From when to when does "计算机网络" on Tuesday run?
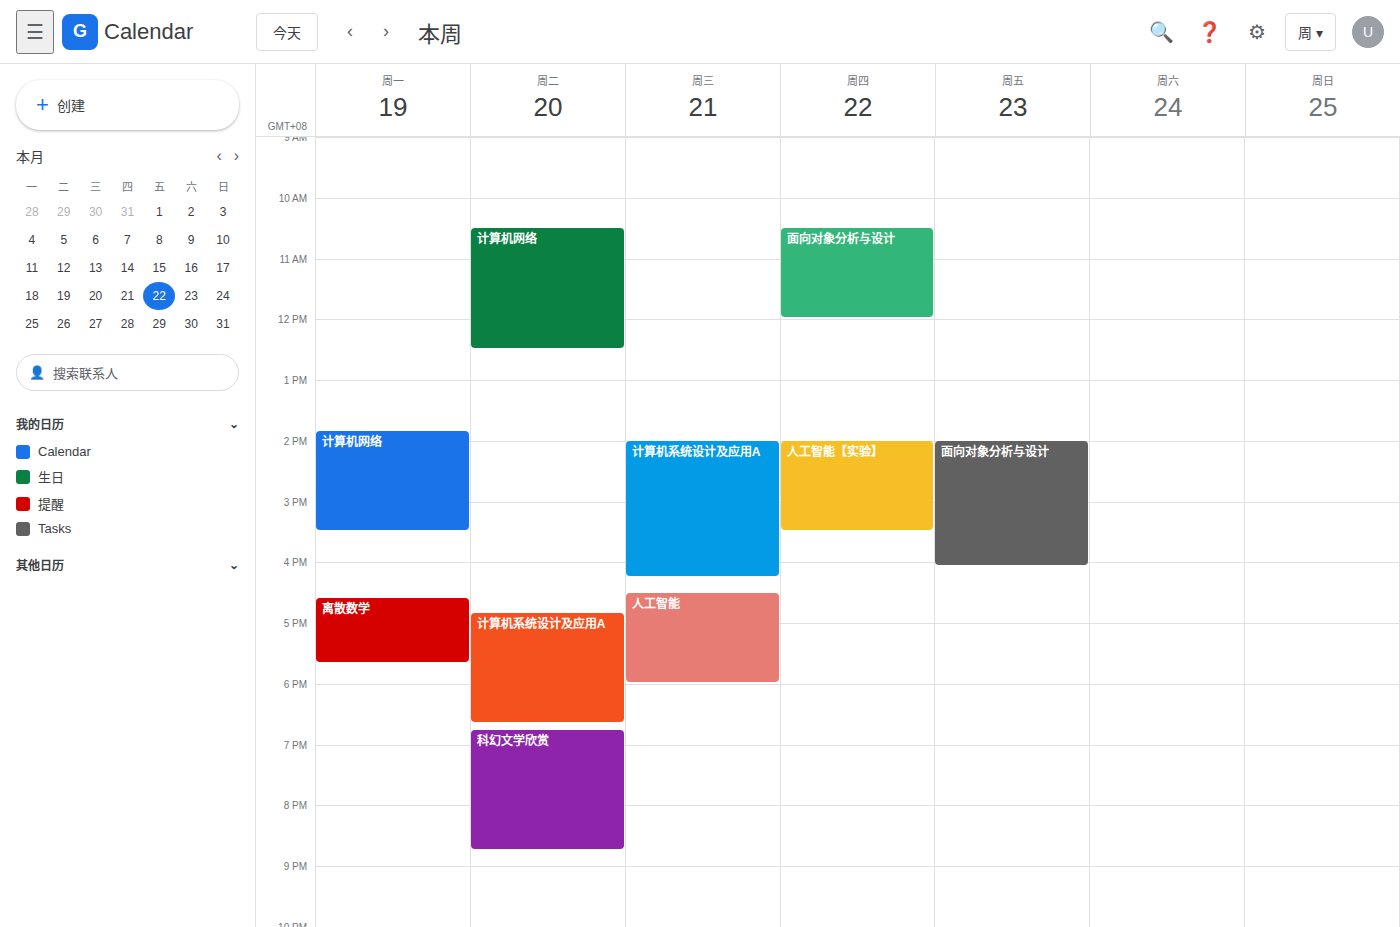
10:30 AM to 12:30 PM